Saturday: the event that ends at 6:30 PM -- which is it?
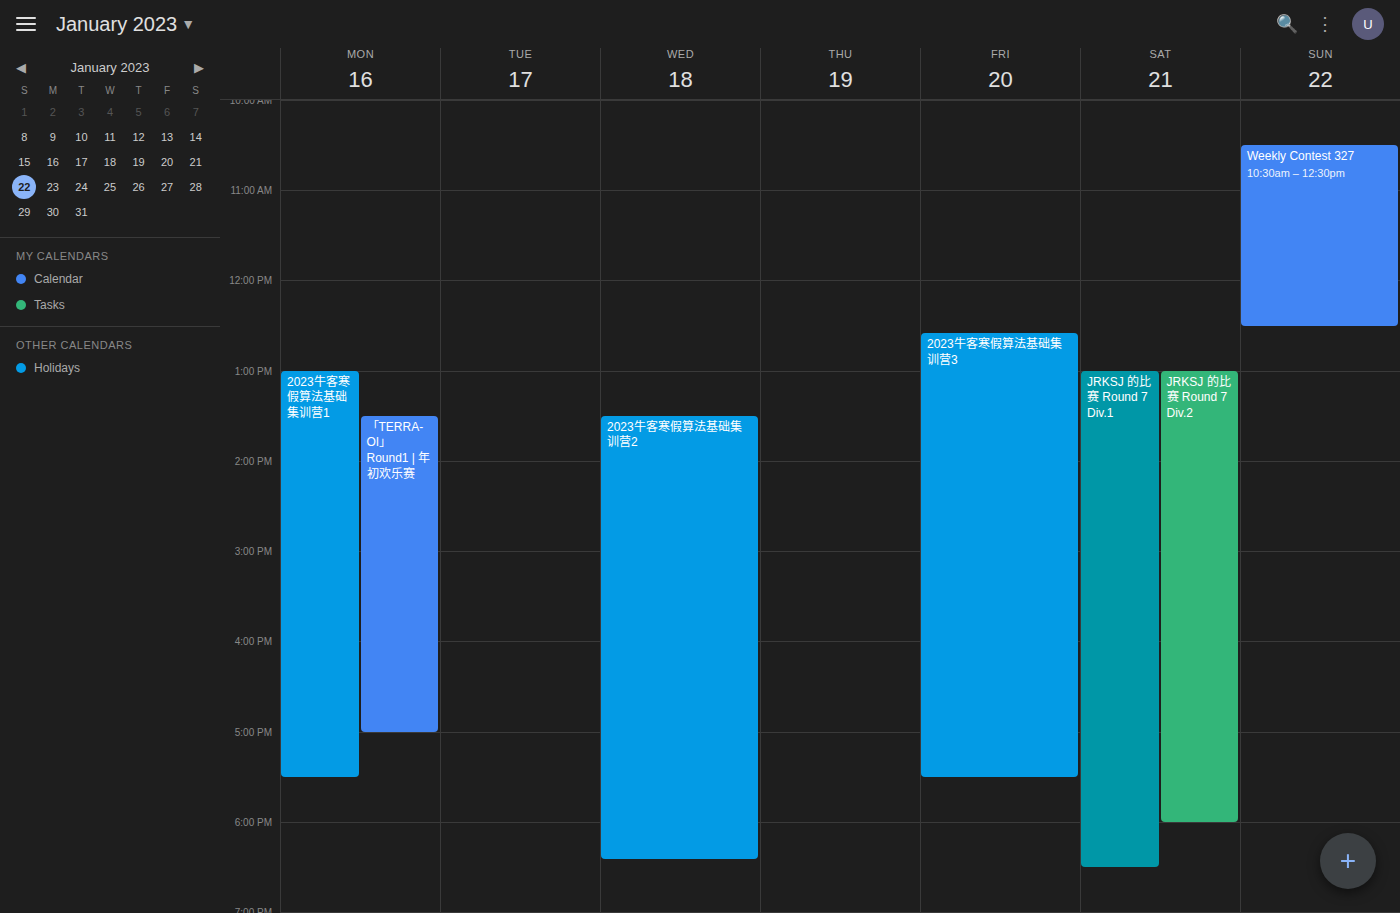
"JRKSJ 的比赛 Round 7 Div.1"